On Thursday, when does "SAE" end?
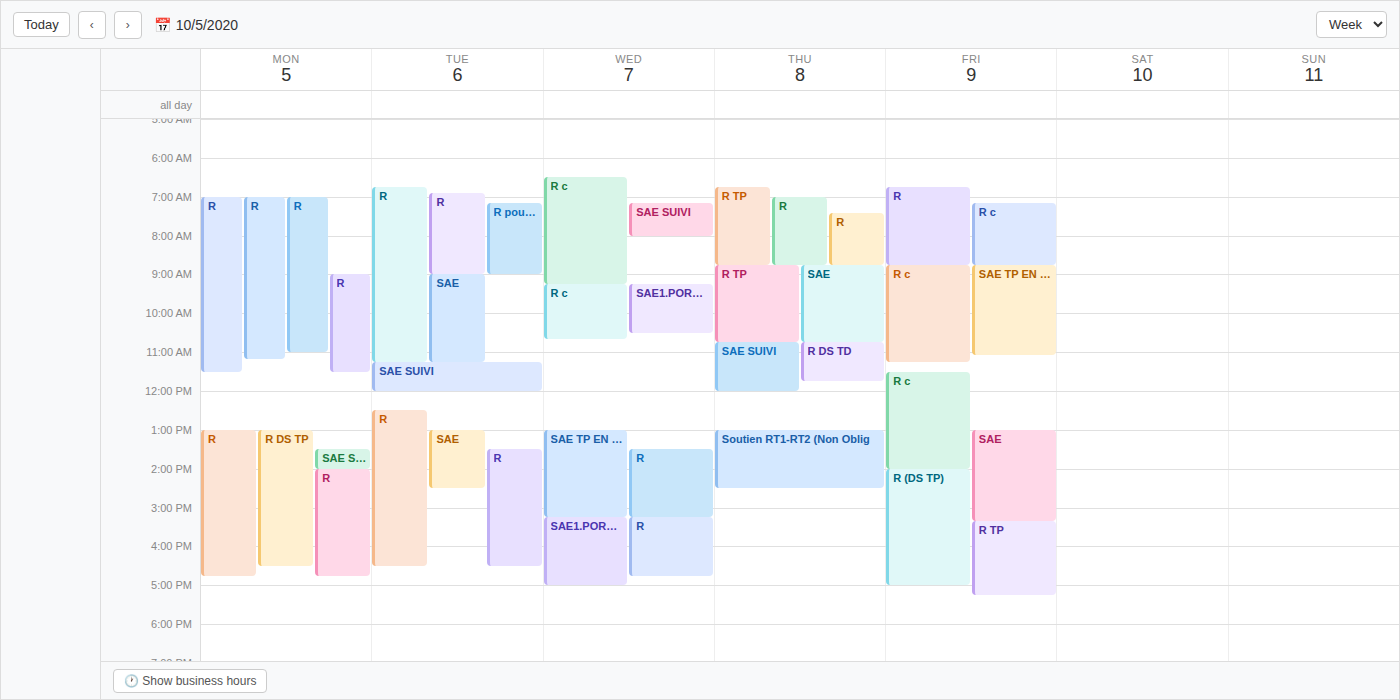
10:45 AM